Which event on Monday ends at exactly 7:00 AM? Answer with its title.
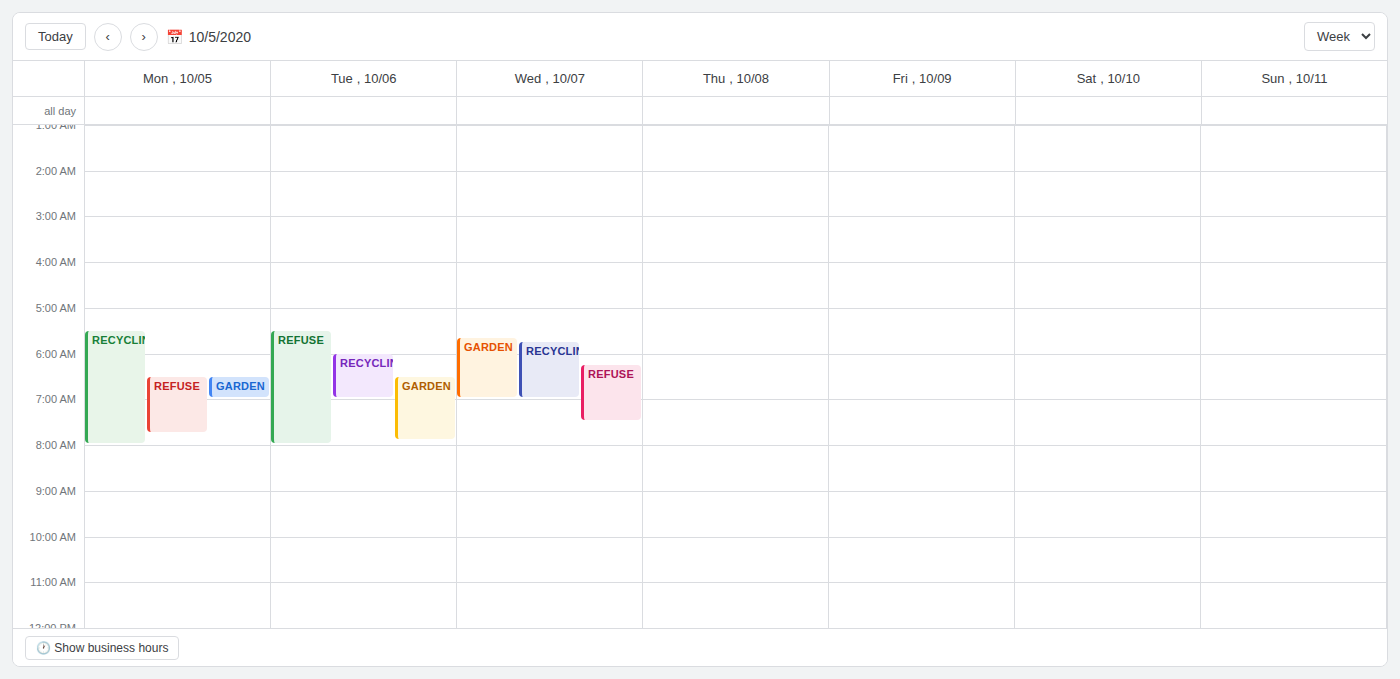
"GARDEN"